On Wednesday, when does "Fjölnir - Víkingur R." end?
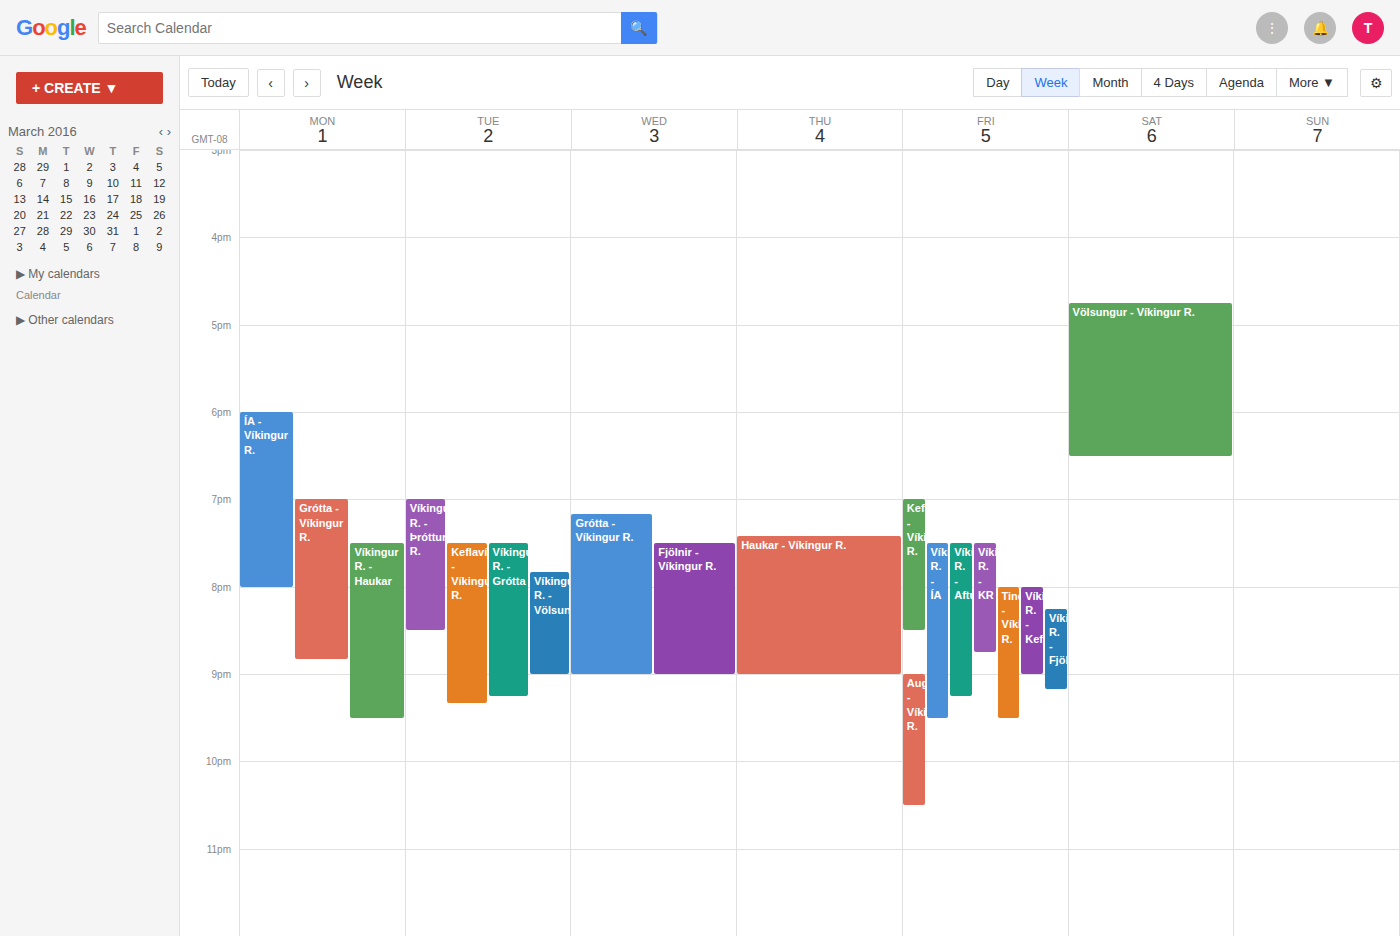
9:00 PM